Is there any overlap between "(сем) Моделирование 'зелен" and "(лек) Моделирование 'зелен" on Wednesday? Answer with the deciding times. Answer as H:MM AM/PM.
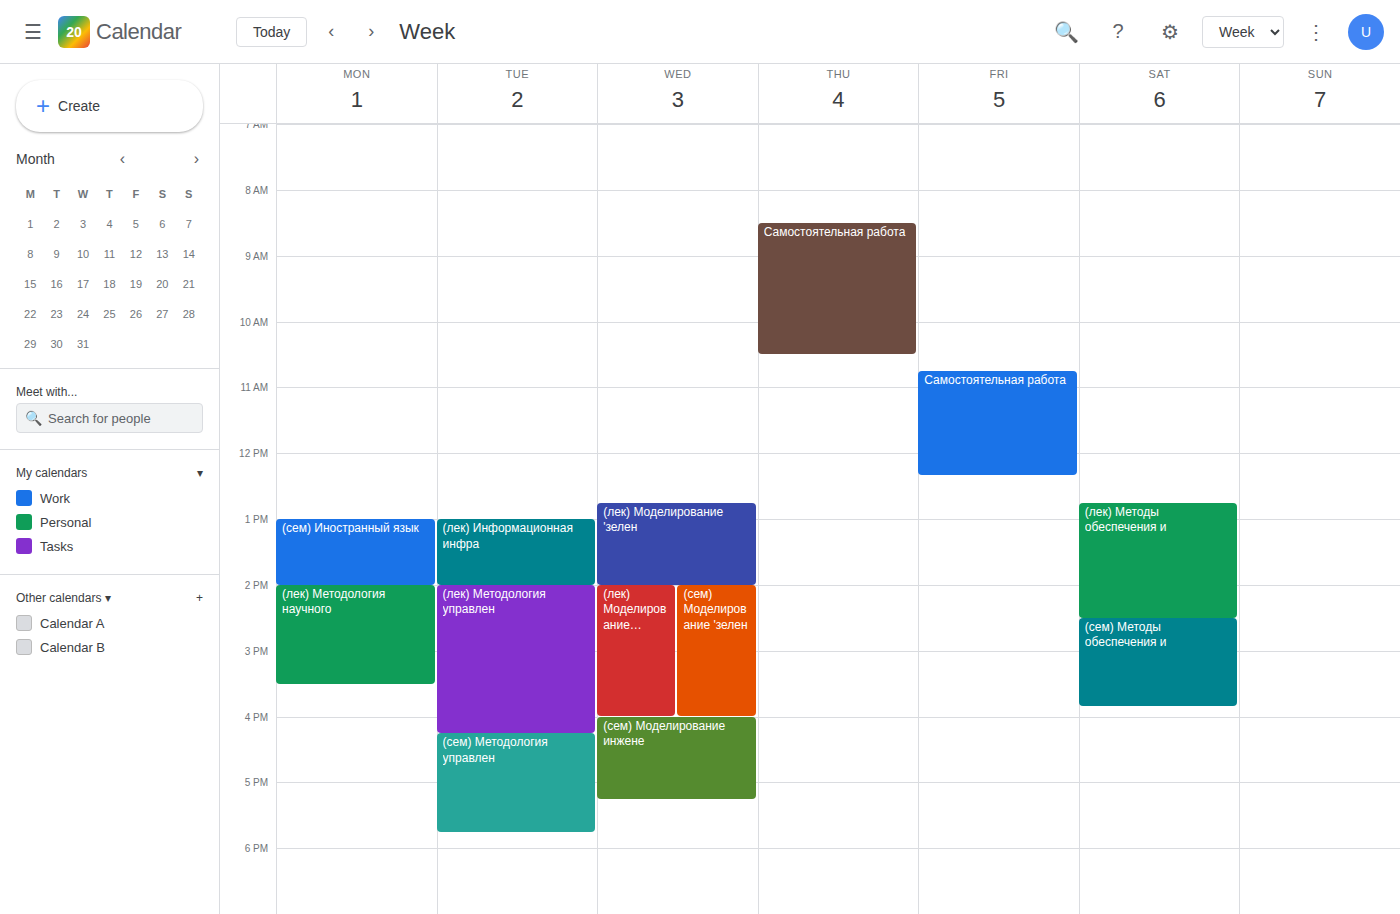
"(лек) Моделирование 'зелен" ends at 2:00 PM, exactly when "(сем) Моделирование 'зелен" starts -- they touch but do not overlap.